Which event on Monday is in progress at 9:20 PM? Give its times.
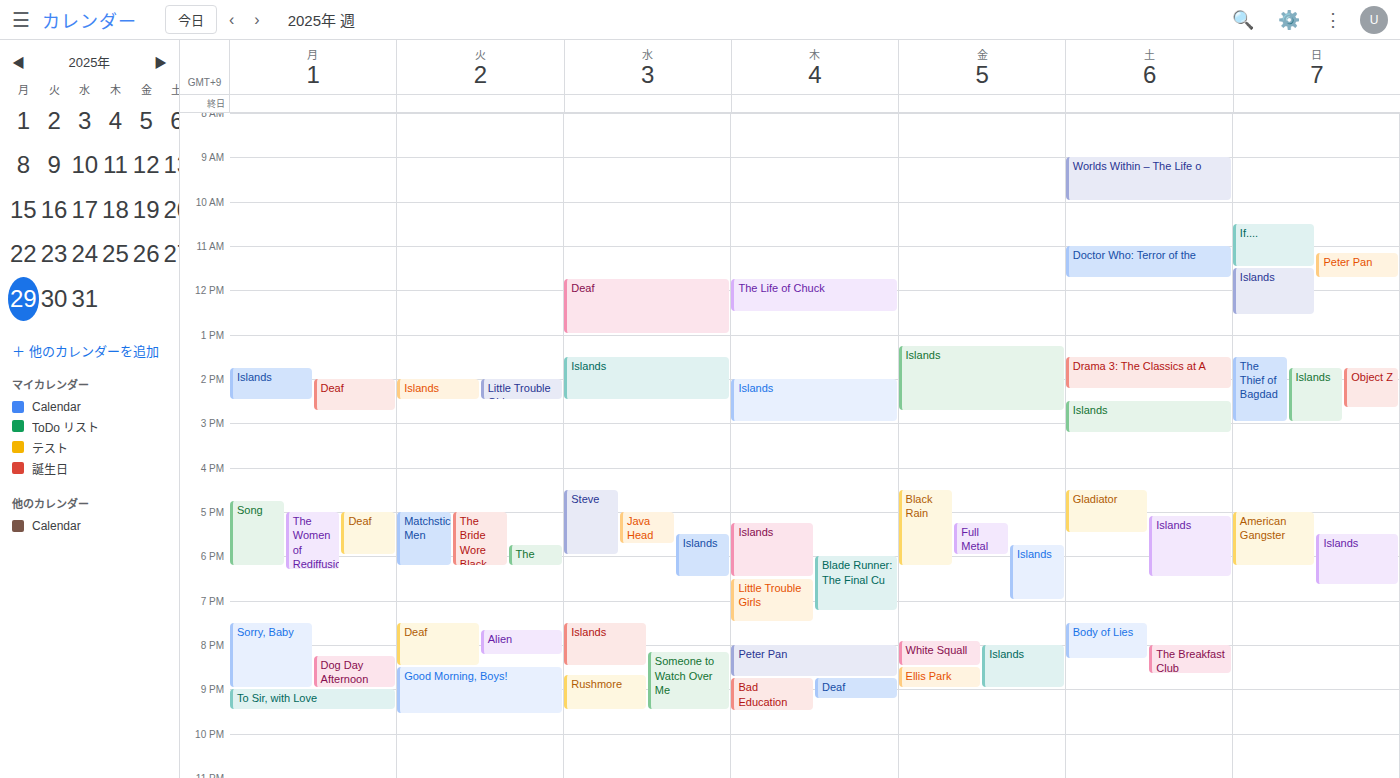
"To Sir, with Love", 9:00 PM to 9:30 PM